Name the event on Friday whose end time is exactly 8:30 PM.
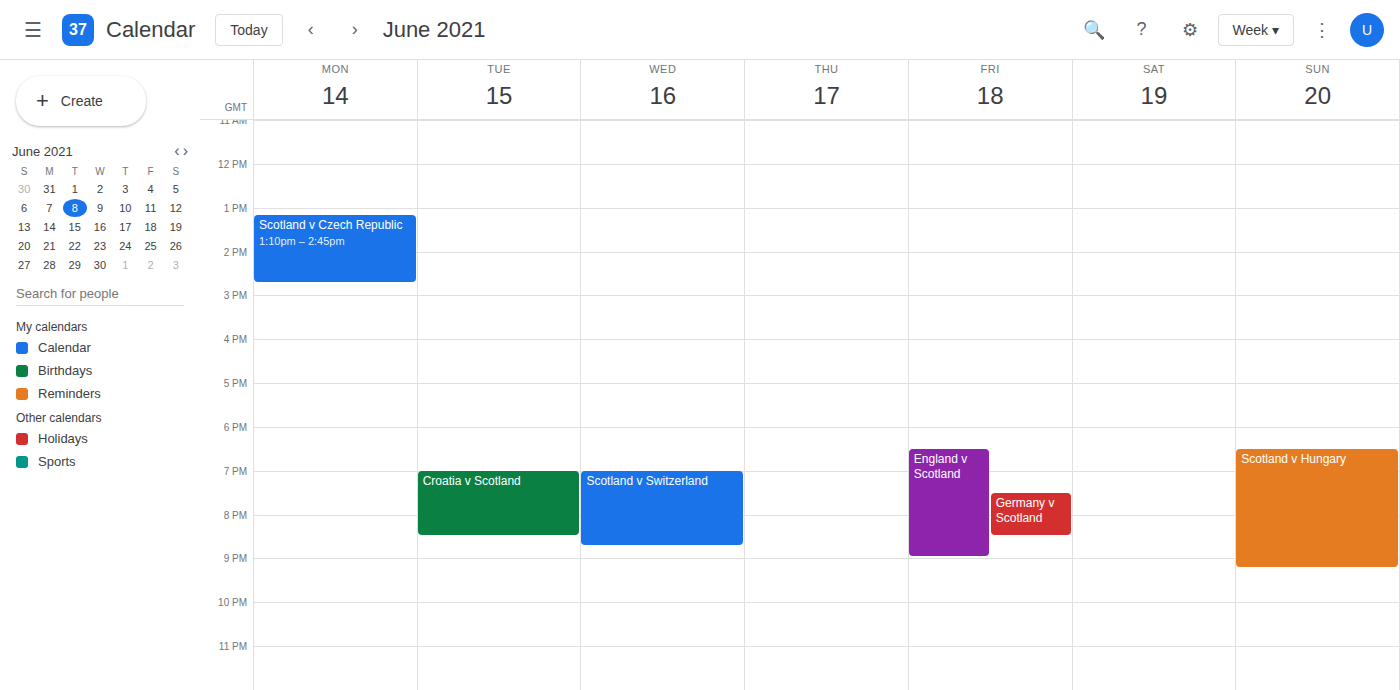
"Germany v Scotland"